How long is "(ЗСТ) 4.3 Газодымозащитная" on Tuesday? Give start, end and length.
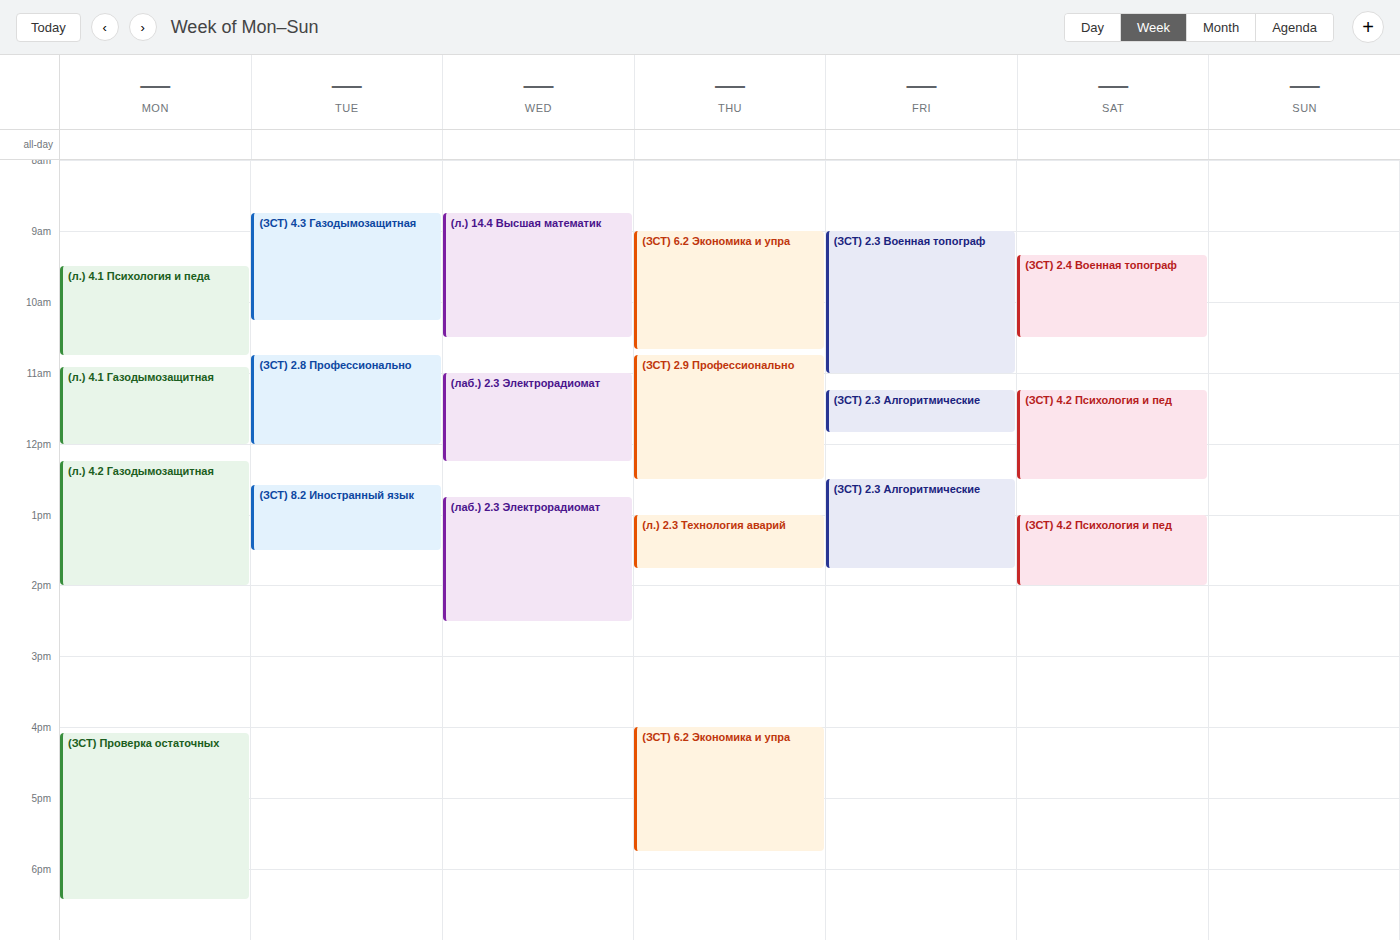
8:45 AM to 10:15 AM, 1 hour 30 minutes